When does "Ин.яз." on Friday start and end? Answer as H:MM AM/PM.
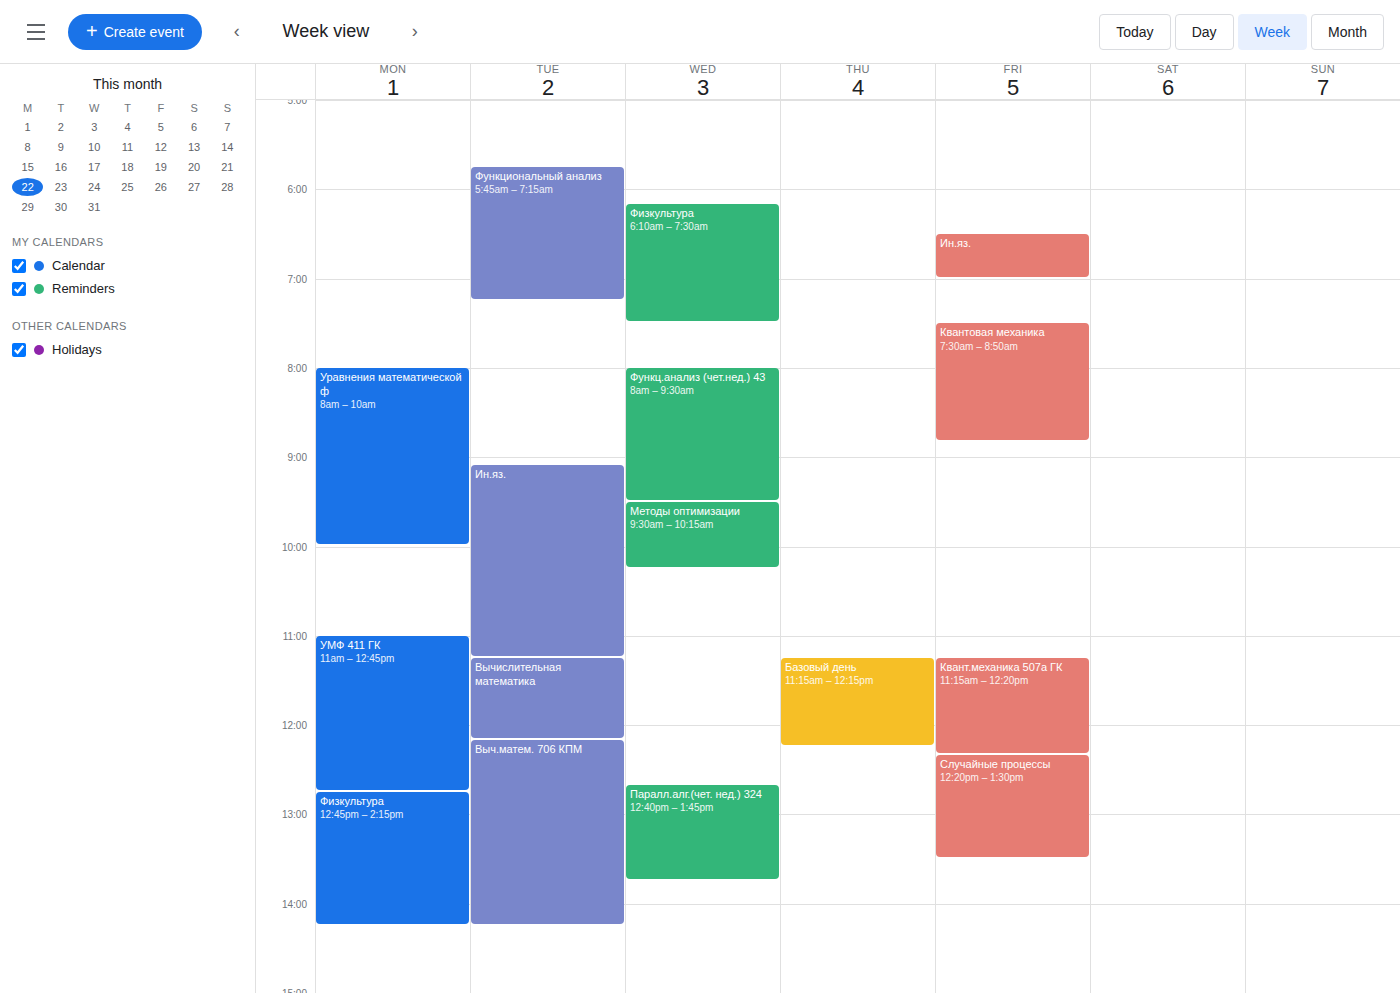
6:30 AM to 7:00 AM